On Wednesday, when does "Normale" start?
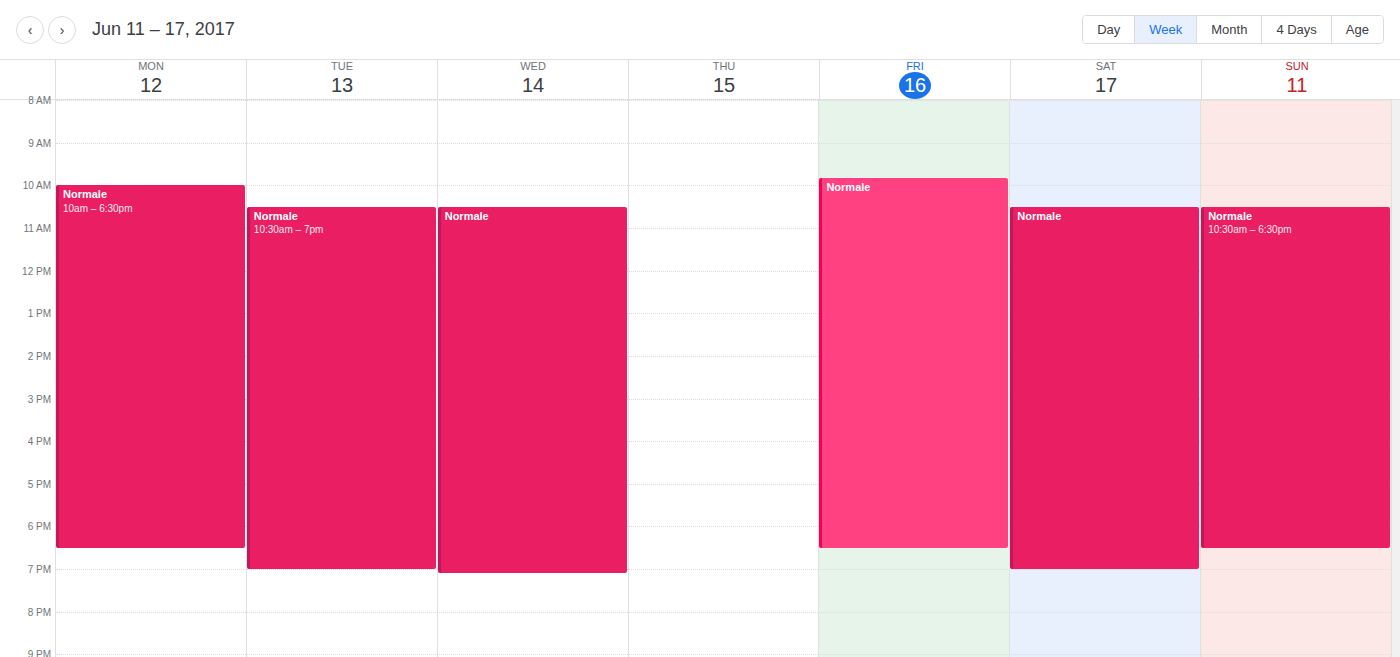
10:30 AM